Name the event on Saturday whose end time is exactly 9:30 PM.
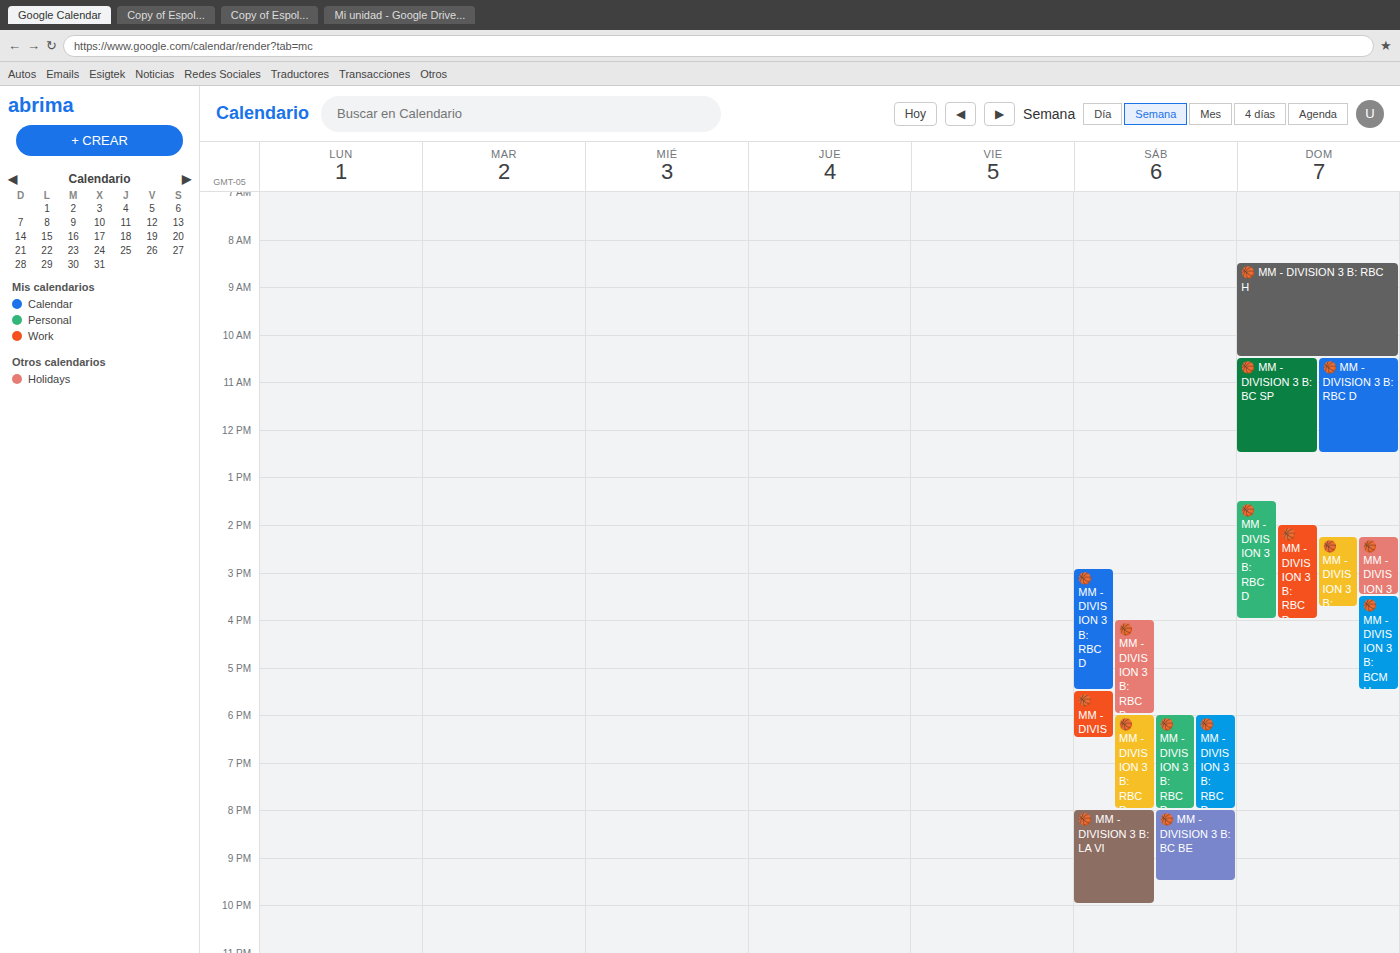
"🏀 MM - DIVISION 3 B: BC BE"